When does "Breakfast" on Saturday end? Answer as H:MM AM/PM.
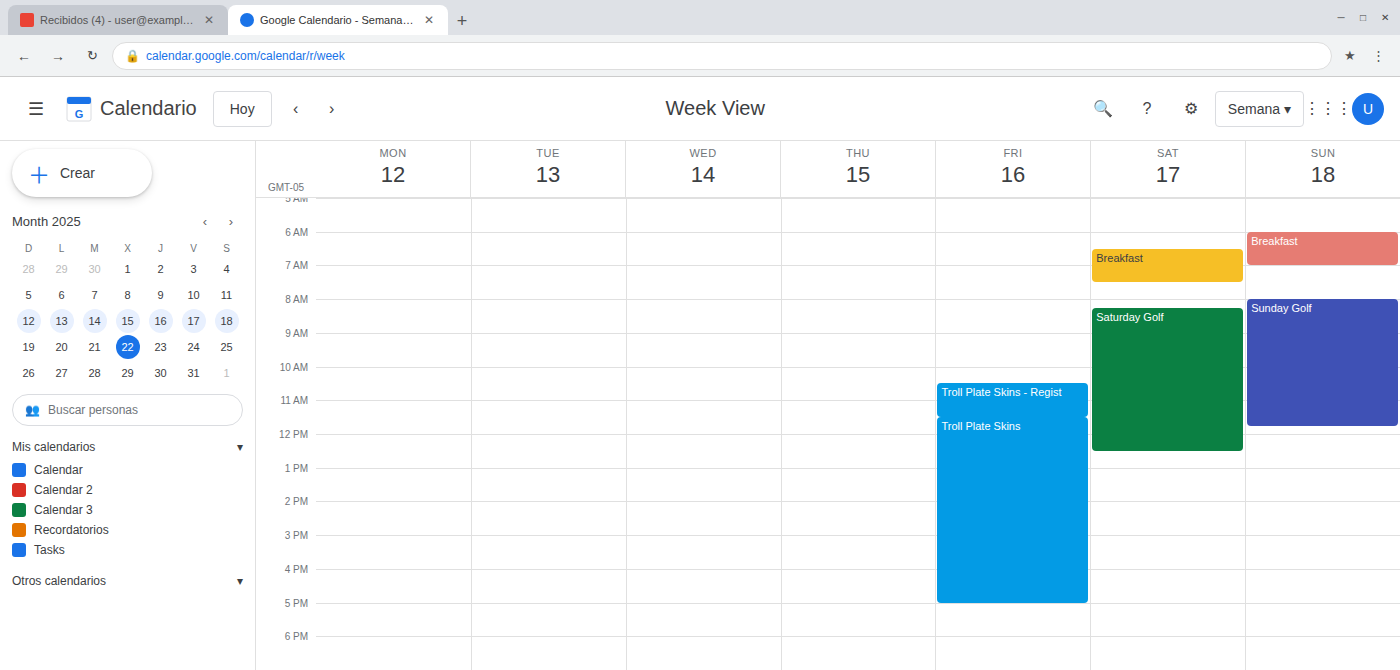
7:30 AM